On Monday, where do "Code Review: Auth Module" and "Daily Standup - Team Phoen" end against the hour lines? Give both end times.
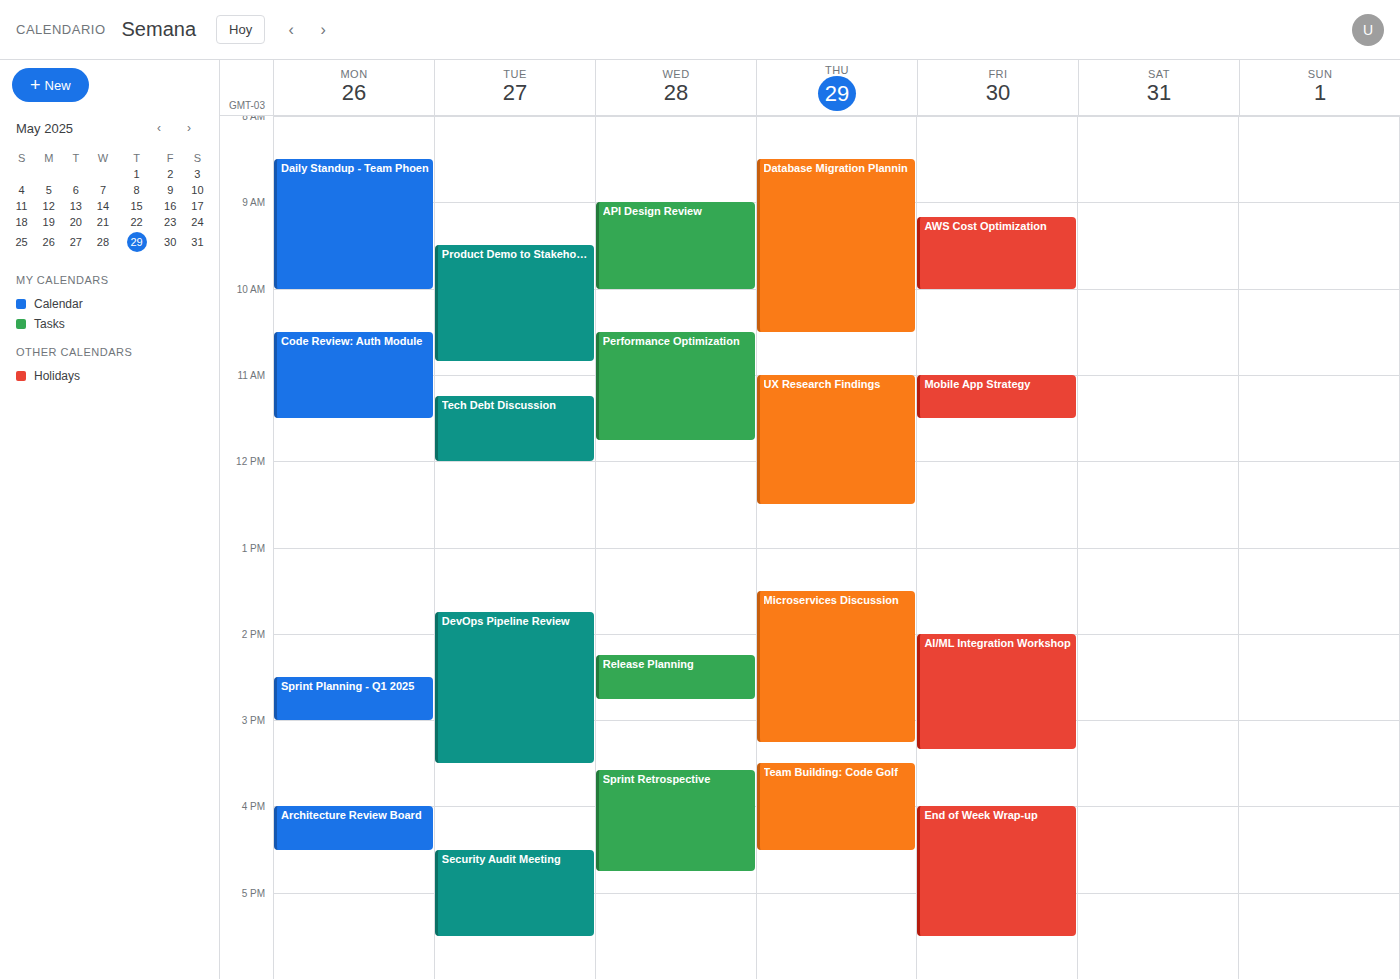
"Code Review: Auth Module": 11:30 AM, halfway between the 11 AM and 12 PM lines. "Daily Standup - Team Phoen": 10:00 AM, exactly on the 10 AM line.